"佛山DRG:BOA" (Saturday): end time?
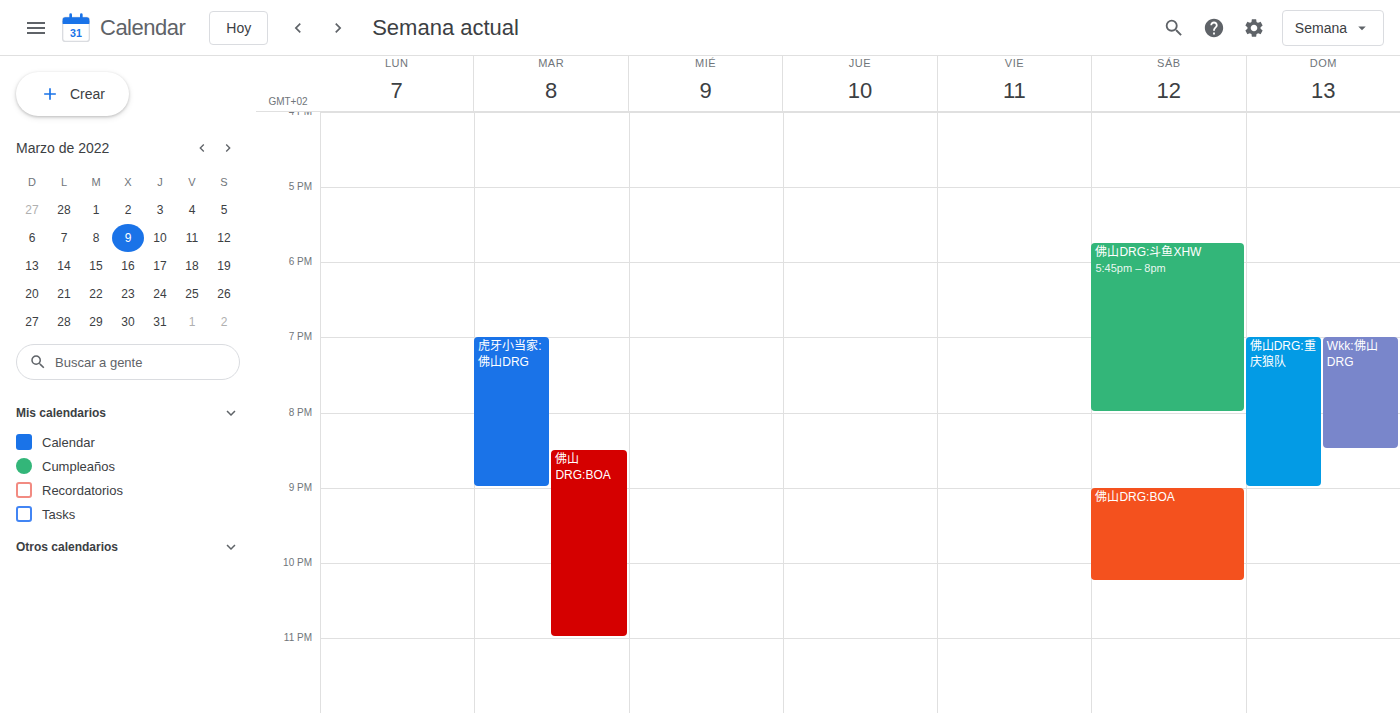
22:15